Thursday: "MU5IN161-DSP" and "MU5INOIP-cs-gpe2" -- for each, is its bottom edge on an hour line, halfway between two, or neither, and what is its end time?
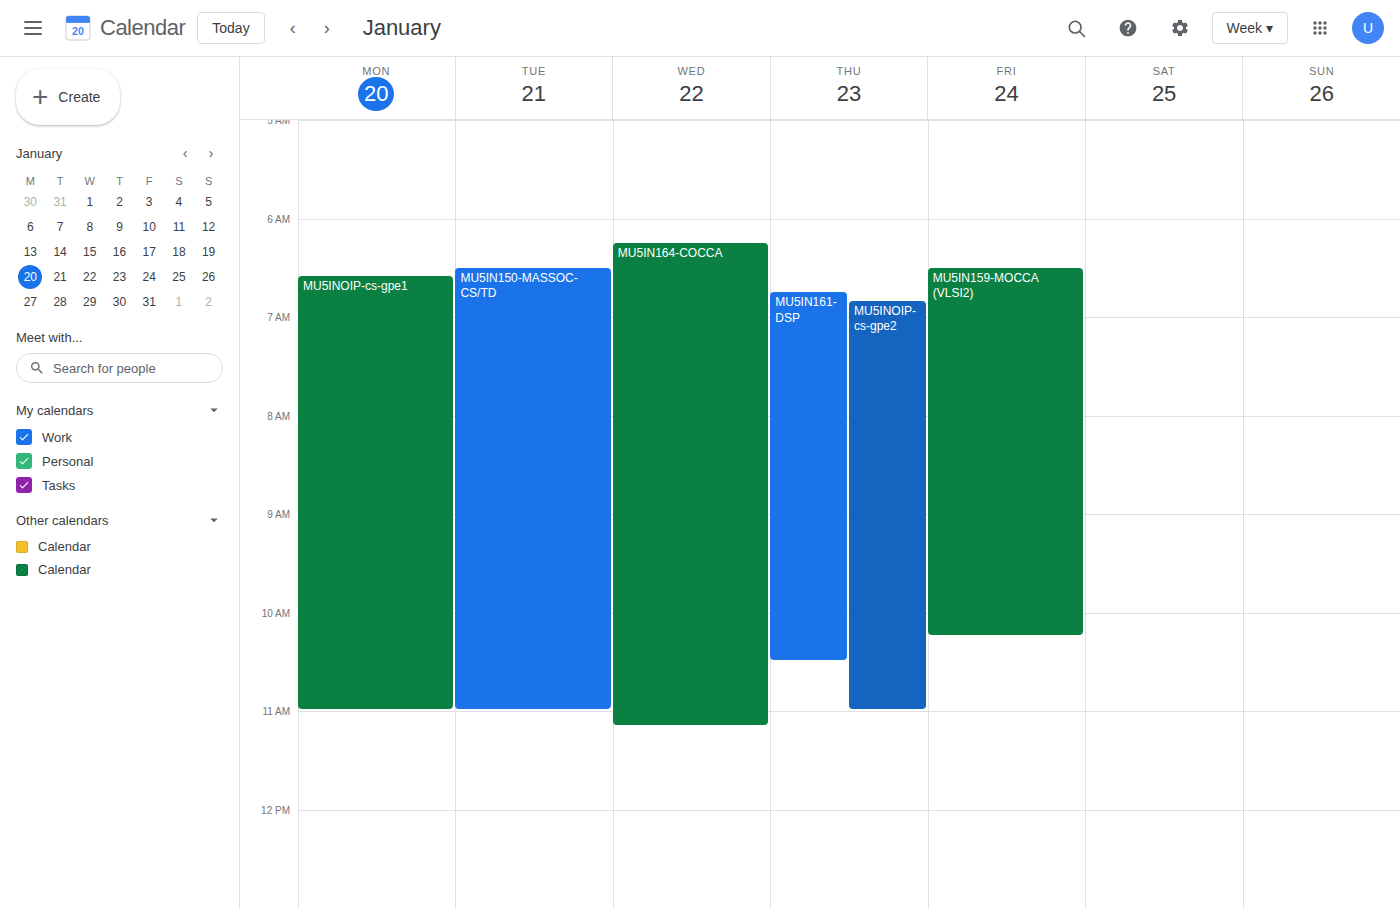
"MU5IN161-DSP": 10:30 AM, halfway between the 10 AM and 11 AM lines. "MU5INOIP-cs-gpe2": 11:00 AM, exactly on the 11 AM line.